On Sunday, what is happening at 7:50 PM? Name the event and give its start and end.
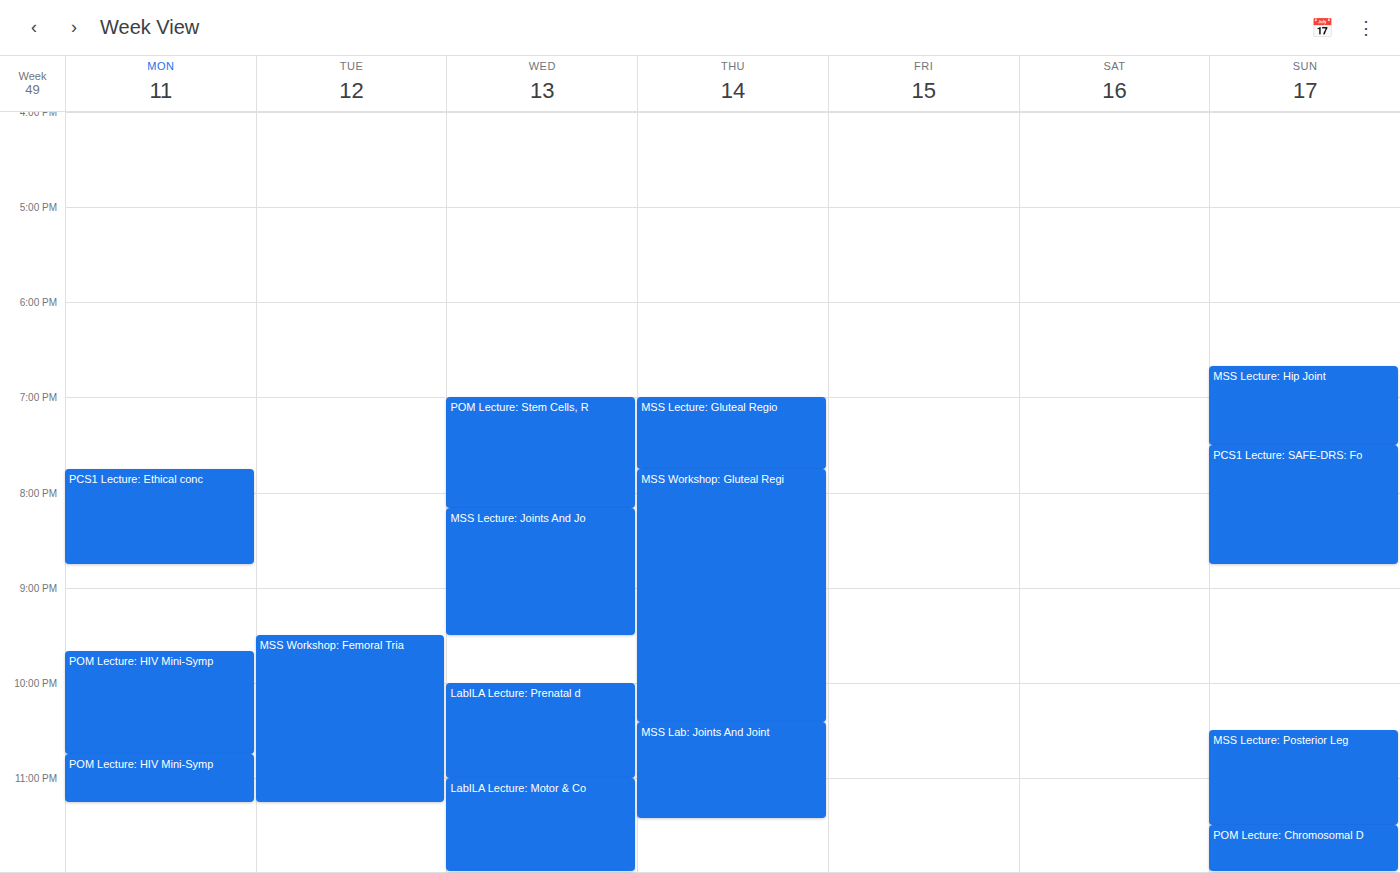
"PCS1 Lecture: SAFE-DRS: Fo", 7:30 PM to 8:45 PM